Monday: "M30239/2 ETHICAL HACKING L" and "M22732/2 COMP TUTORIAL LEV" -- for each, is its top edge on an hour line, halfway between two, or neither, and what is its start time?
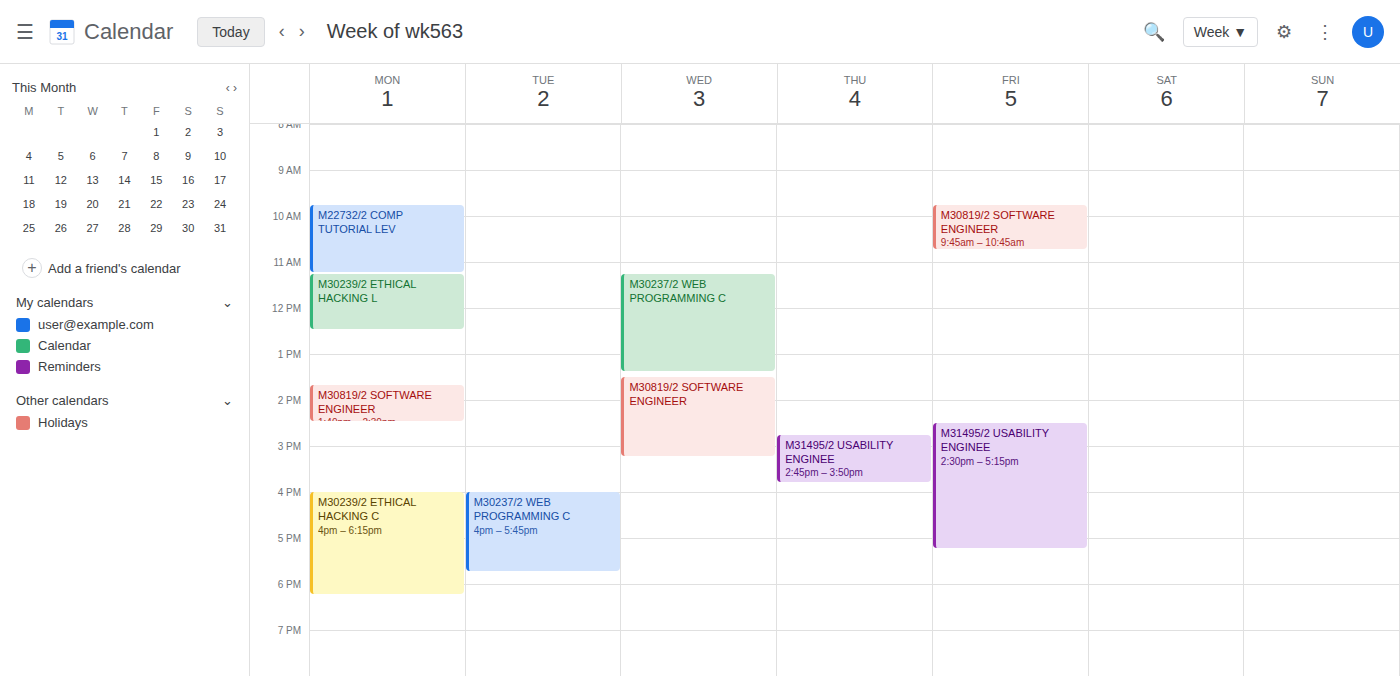
"M30239/2 ETHICAL HACKING L": 11:15 AM, neither: a quarter of the way from the 11 AM line to the 12 PM line. "M22732/2 COMP TUTORIAL LEV": 9:45 AM, neither: three quarters of the way from the 9 AM line to the 10 AM line.